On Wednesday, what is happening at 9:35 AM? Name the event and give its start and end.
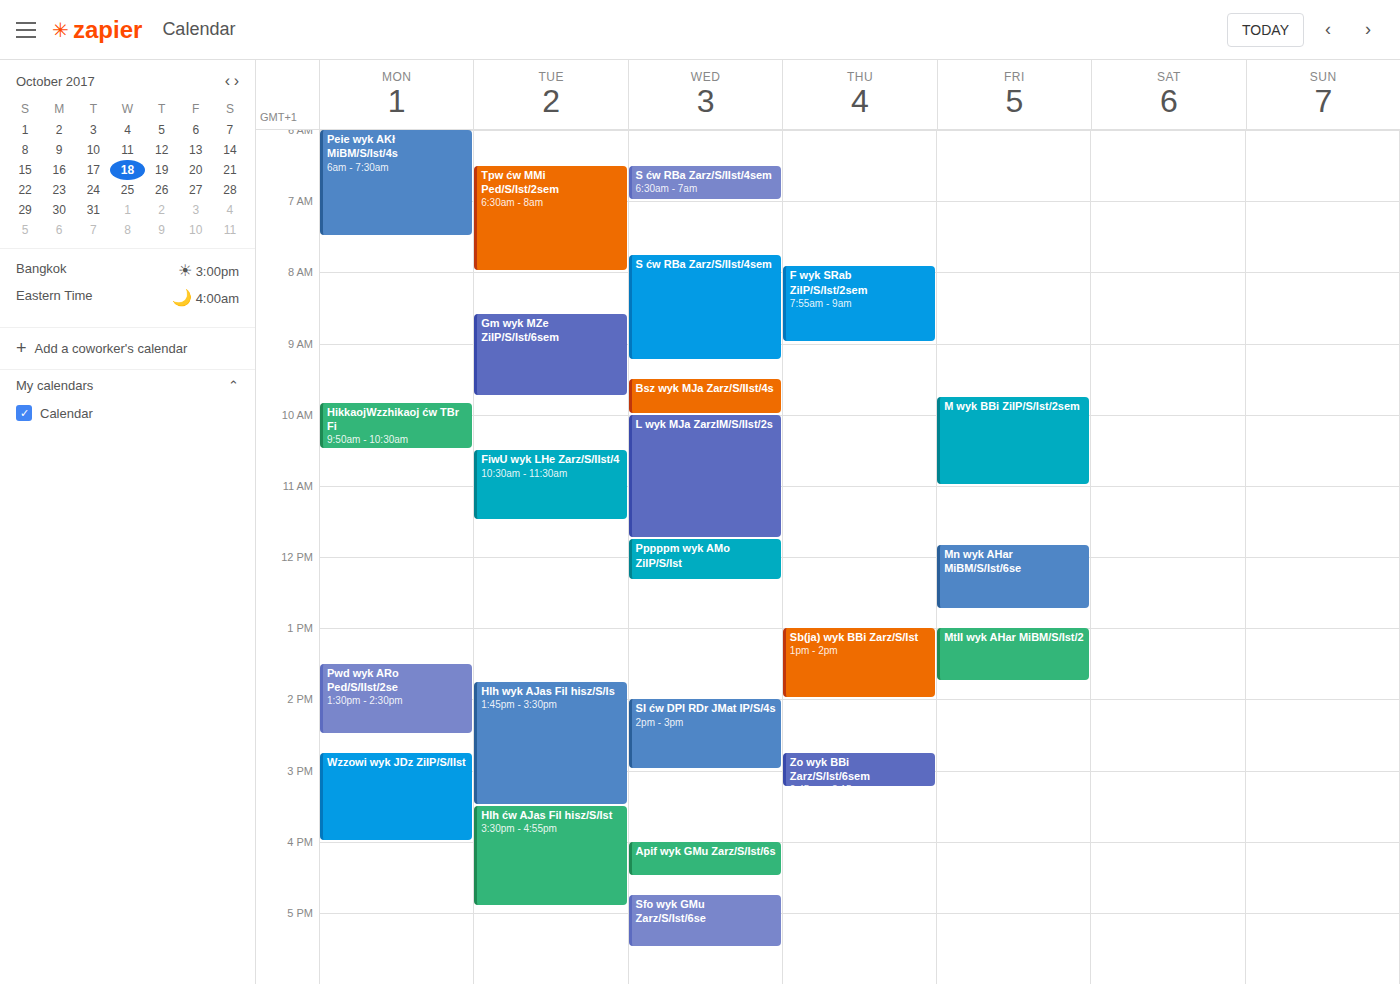
"Bsz wyk MJa Zarz/S/IIst/4s", 9:30 AM to 10:00 AM